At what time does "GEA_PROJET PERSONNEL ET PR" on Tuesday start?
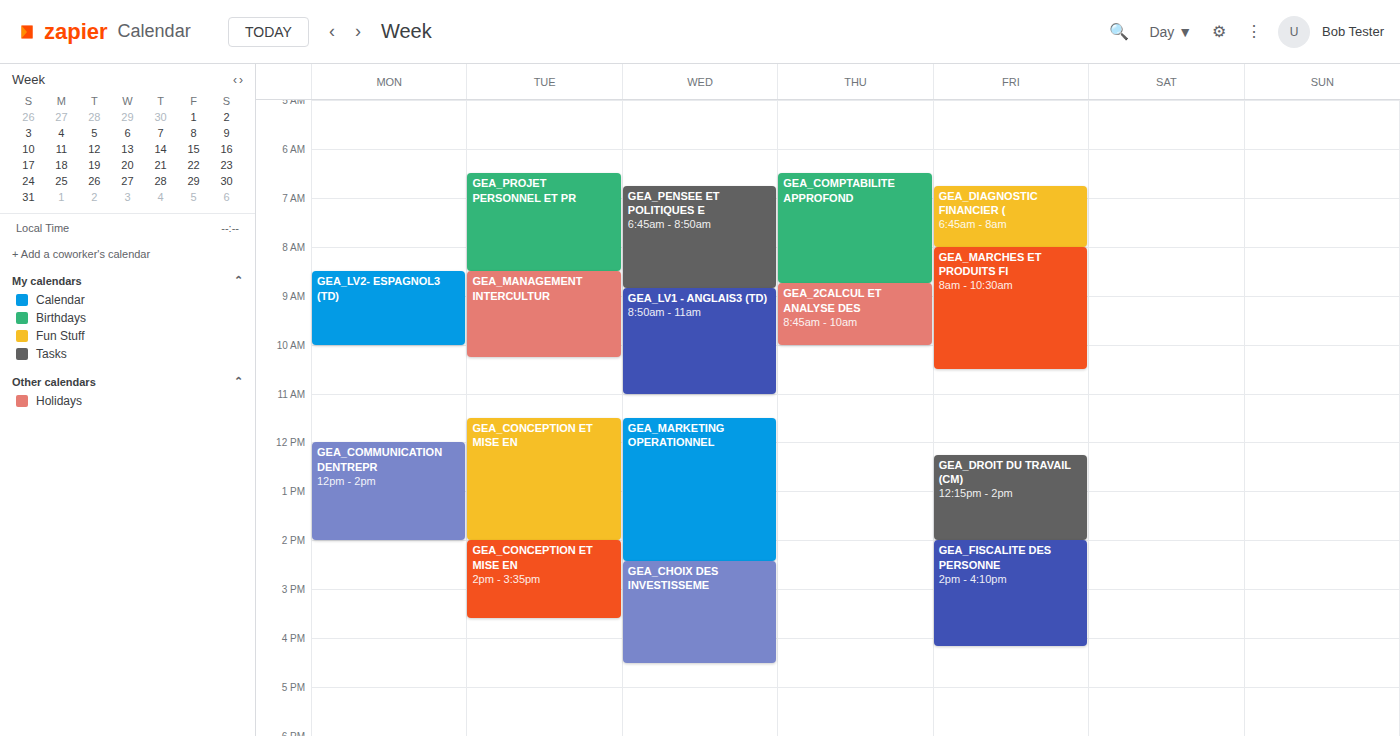
6:30 AM